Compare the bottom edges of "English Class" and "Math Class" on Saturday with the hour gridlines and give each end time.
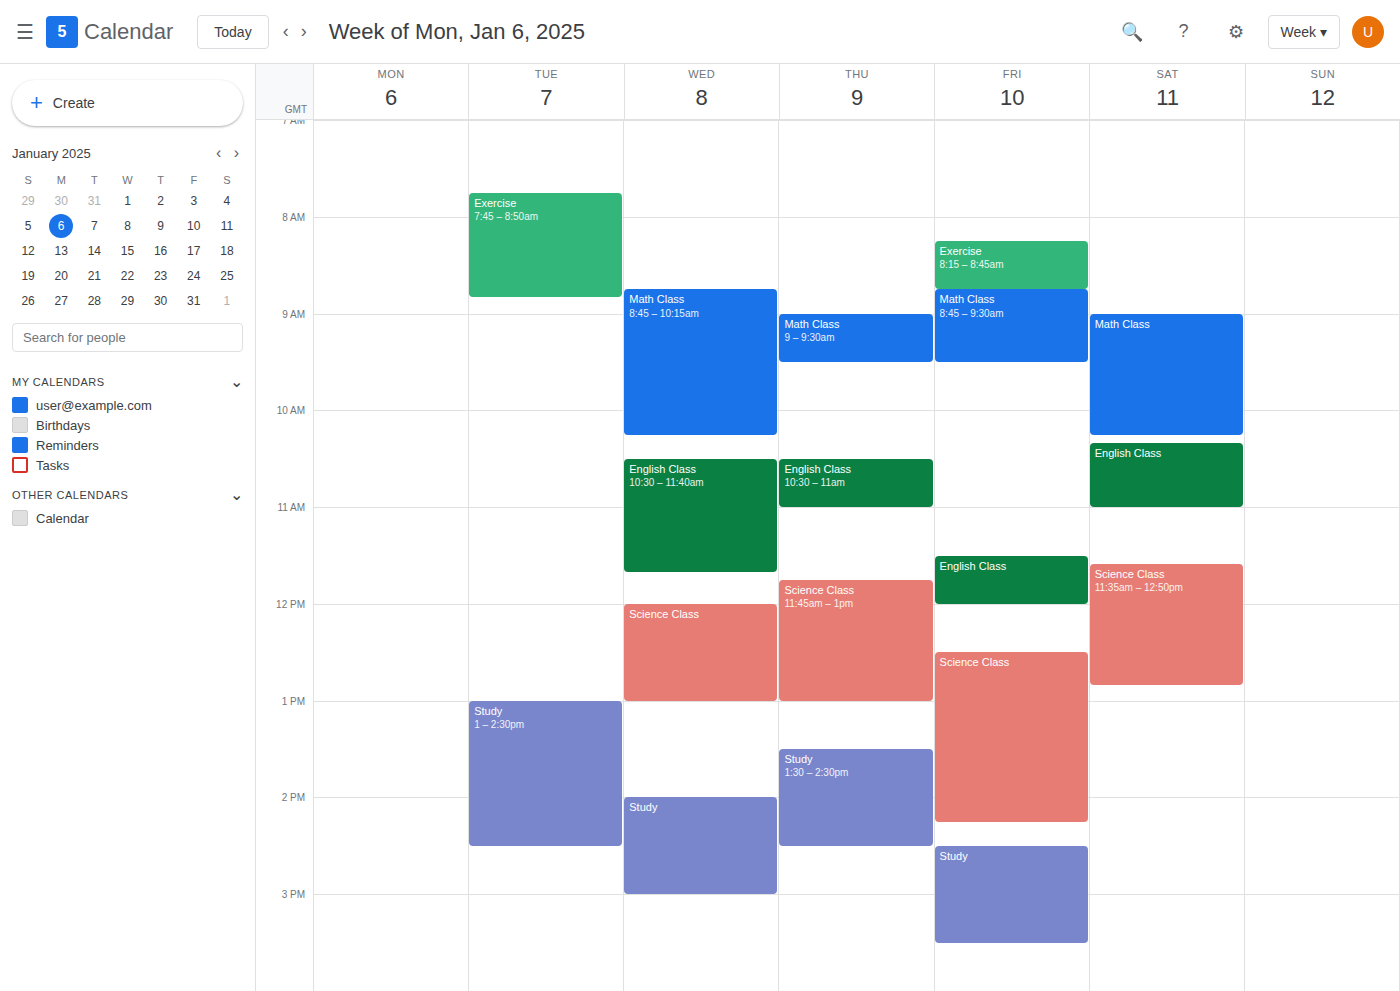
"English Class": 11:00 AM, exactly on the 11 AM line. "Math Class": 10:15 AM, neither: a quarter of the way from the 10 AM line to the 11 AM line.